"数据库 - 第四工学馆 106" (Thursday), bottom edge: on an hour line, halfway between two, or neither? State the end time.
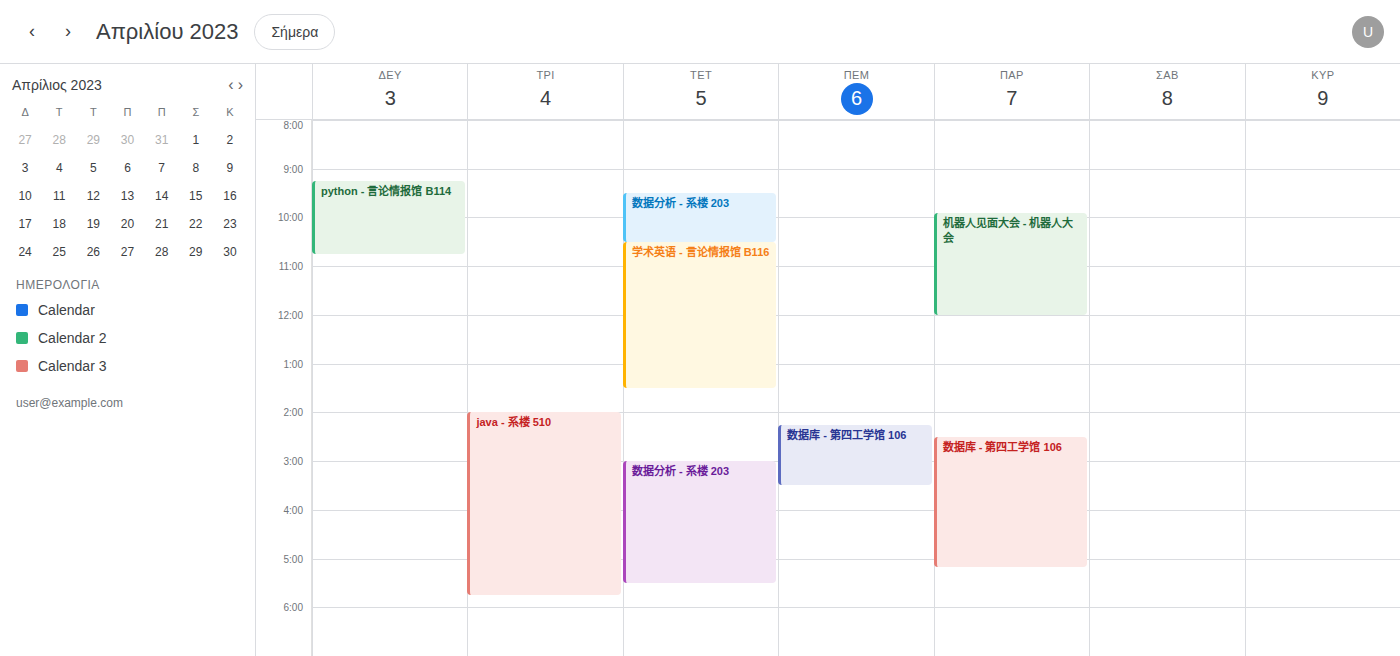
3:30 PM -- halfway between the 3 PM and 4 PM lines.